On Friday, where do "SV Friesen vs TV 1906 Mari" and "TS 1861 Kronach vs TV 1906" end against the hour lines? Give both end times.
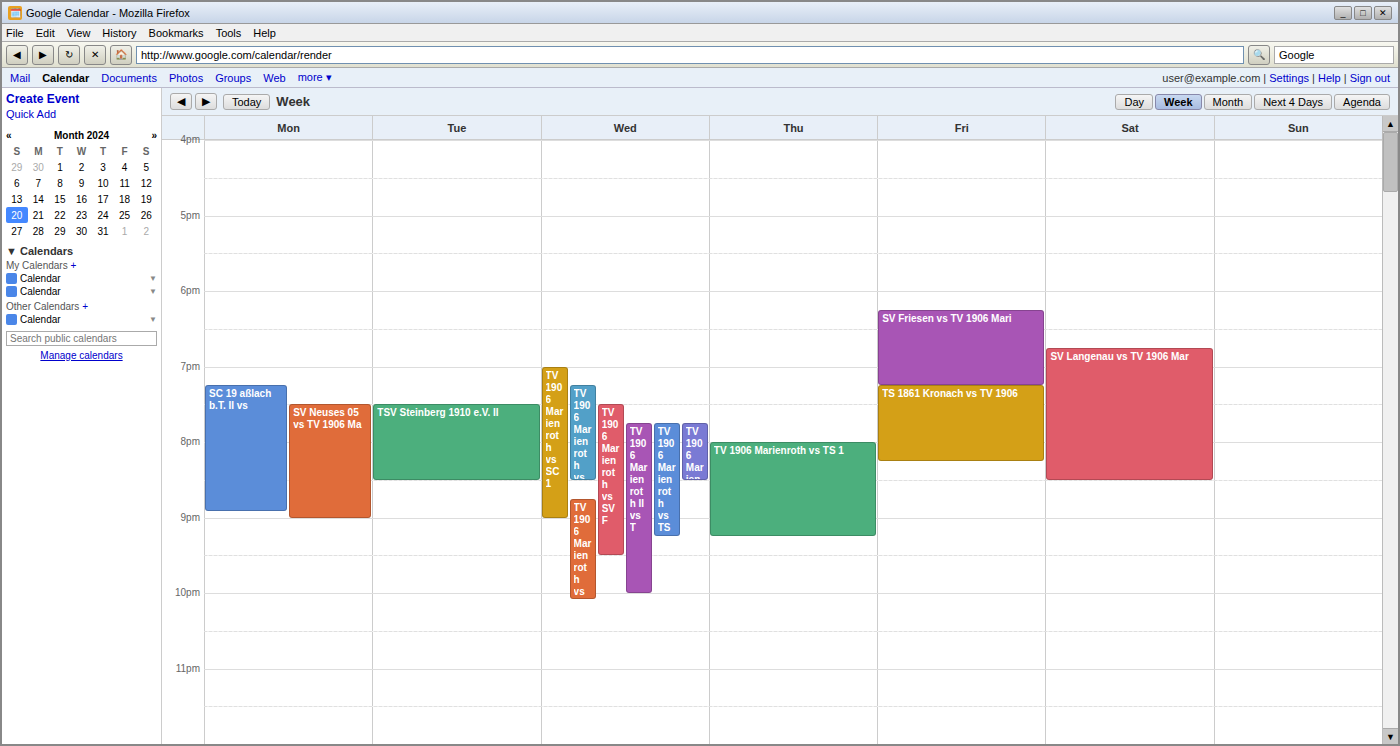
"SV Friesen vs TV 1906 Mari": 7:15 PM, neither: a quarter of the way from the 7 PM line to the 8 PM line. "TS 1861 Kronach vs TV 1906": 8:15 PM, neither: a quarter of the way from the 8 PM line to the 9 PM line.